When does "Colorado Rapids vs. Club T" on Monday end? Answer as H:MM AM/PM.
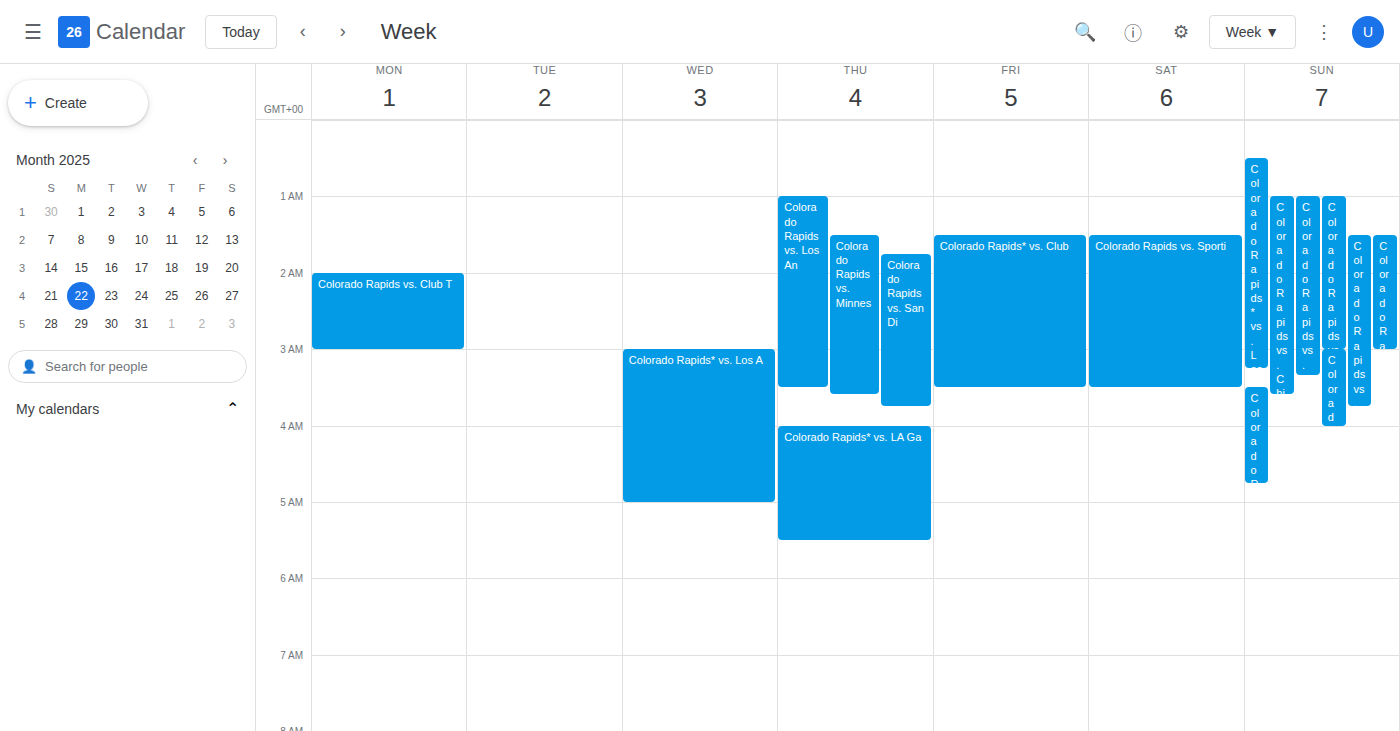
3:00 AM